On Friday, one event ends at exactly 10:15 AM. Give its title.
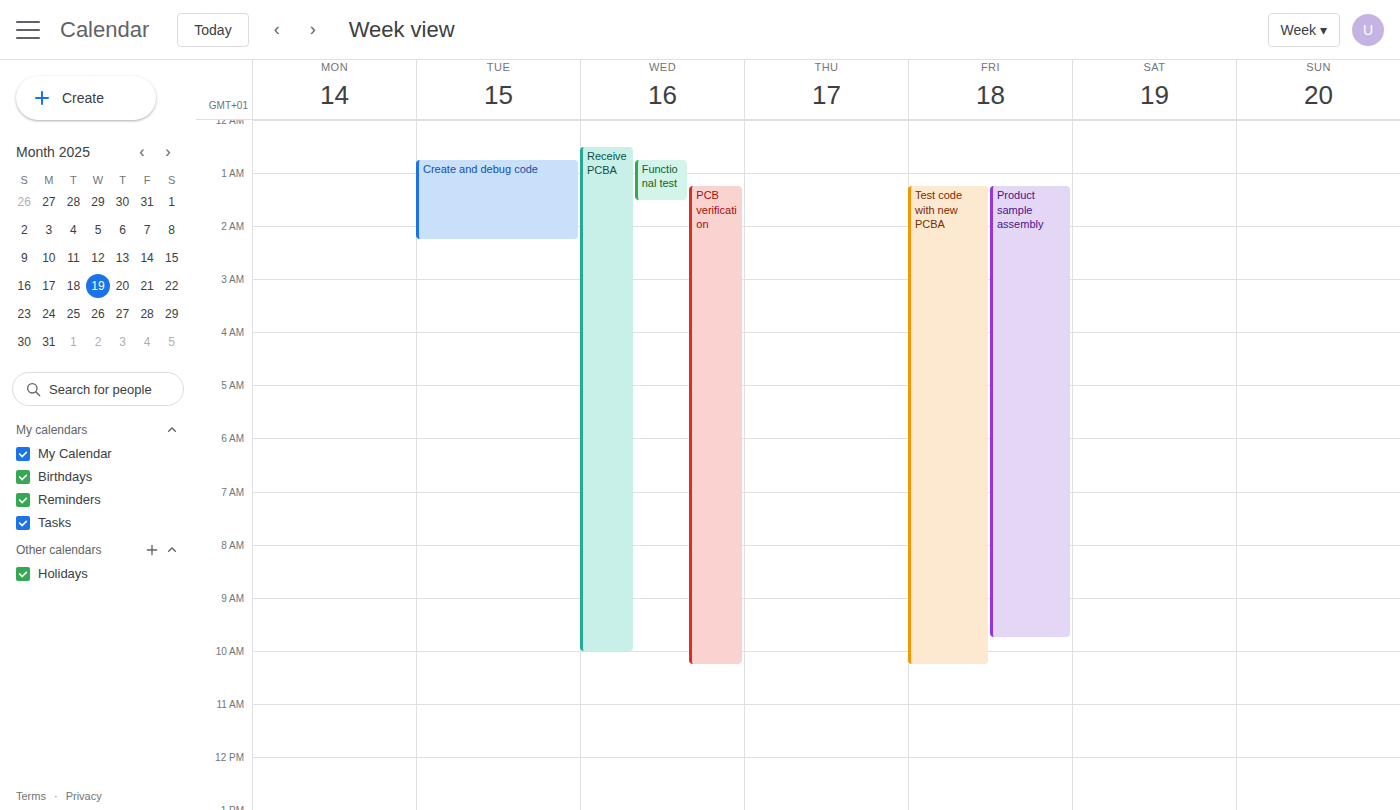
"Test code with new PCBA"